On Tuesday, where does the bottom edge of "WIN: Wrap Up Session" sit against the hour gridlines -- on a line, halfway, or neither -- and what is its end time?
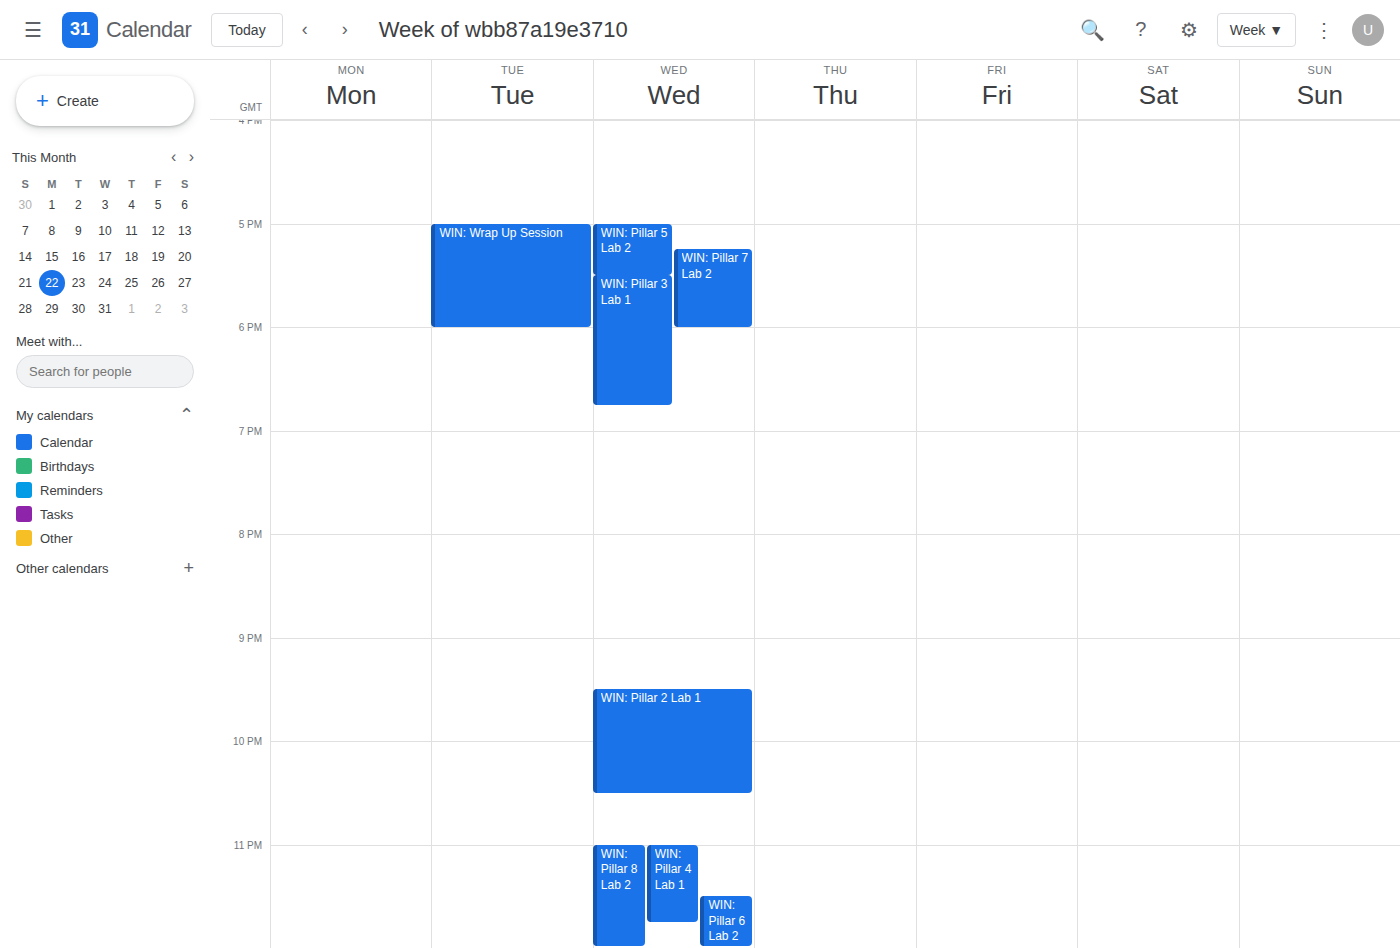
6:00 PM -- exactly on the 6 PM line.